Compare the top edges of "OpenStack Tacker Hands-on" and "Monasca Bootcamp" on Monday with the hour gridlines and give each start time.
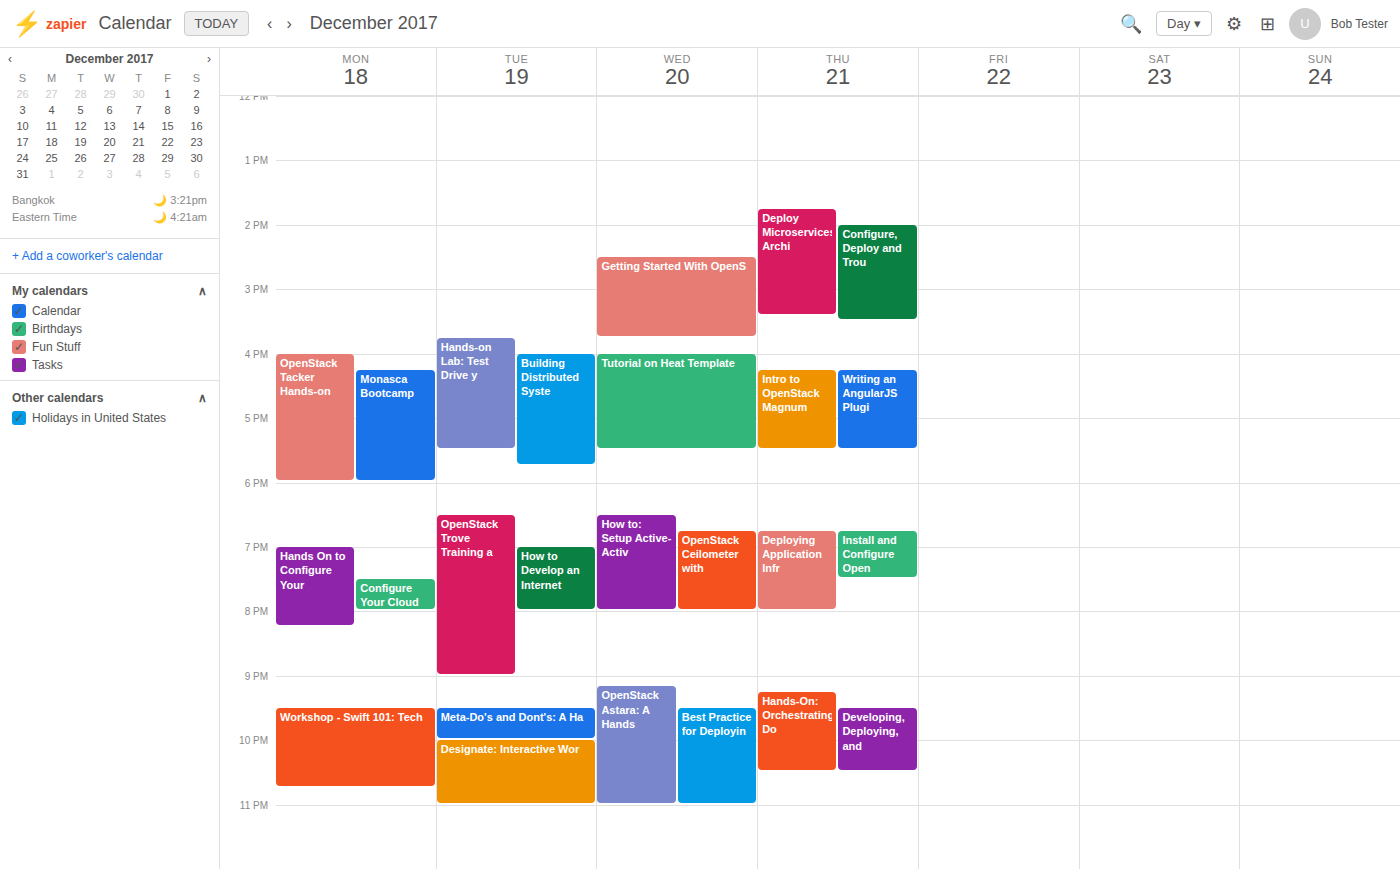
"OpenStack Tacker Hands-on": 4:00 PM, exactly on the 4 PM line. "Monasca Bootcamp": 4:15 PM, neither: a quarter of the way from the 4 PM line to the 5 PM line.